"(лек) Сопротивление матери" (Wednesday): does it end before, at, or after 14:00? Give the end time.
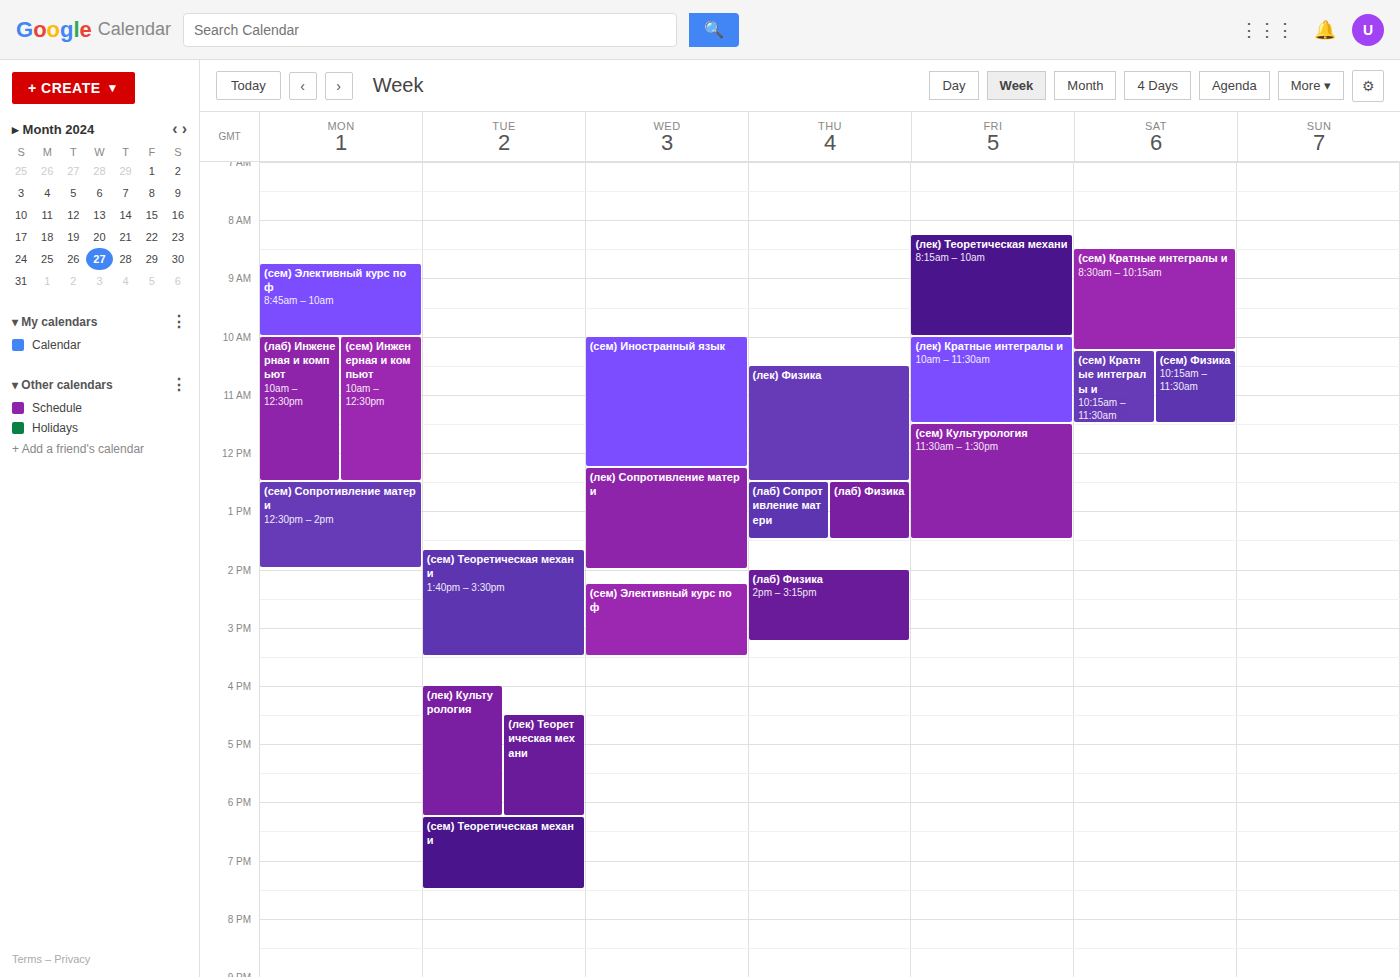
14:00 -- exactly at 14:00, on the 14:00 line.